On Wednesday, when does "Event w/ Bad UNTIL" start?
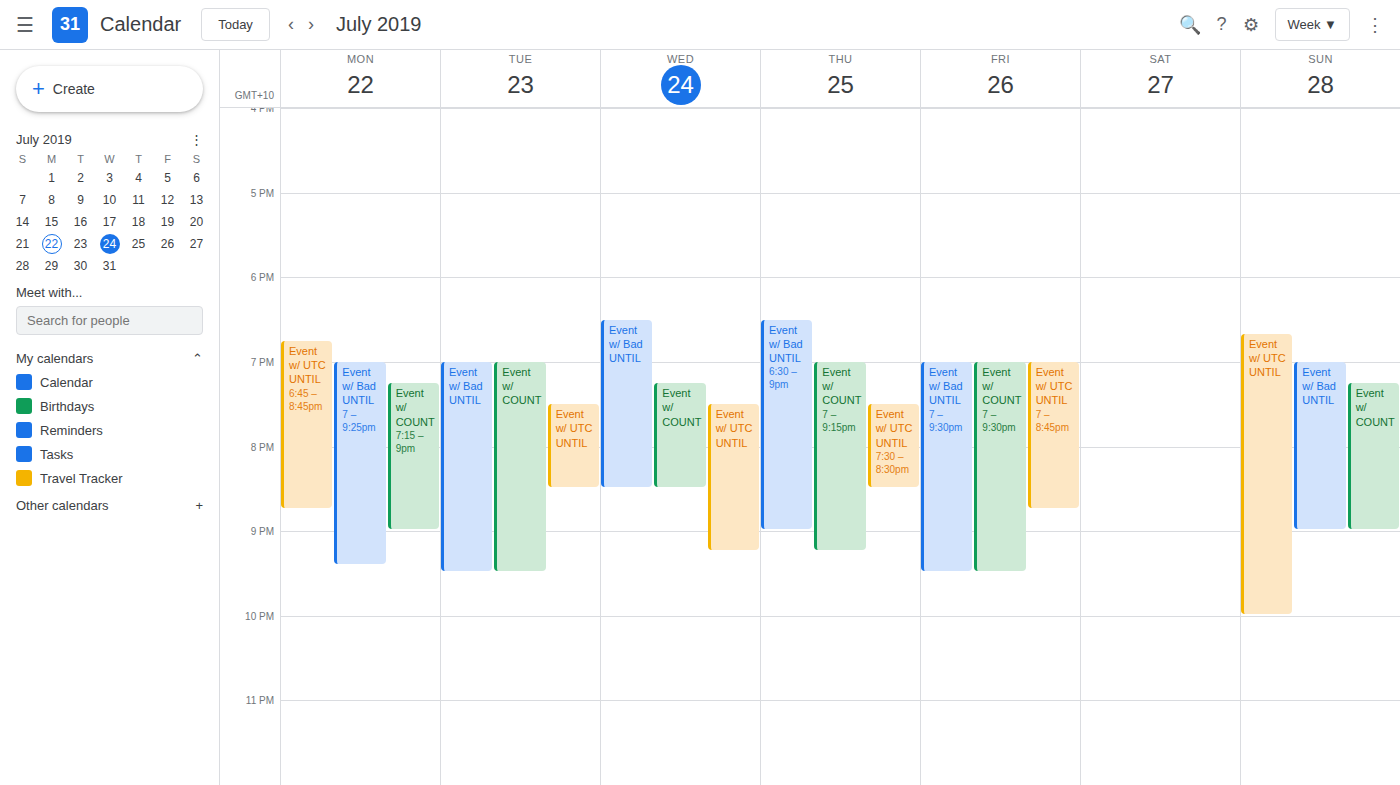
6:30 PM